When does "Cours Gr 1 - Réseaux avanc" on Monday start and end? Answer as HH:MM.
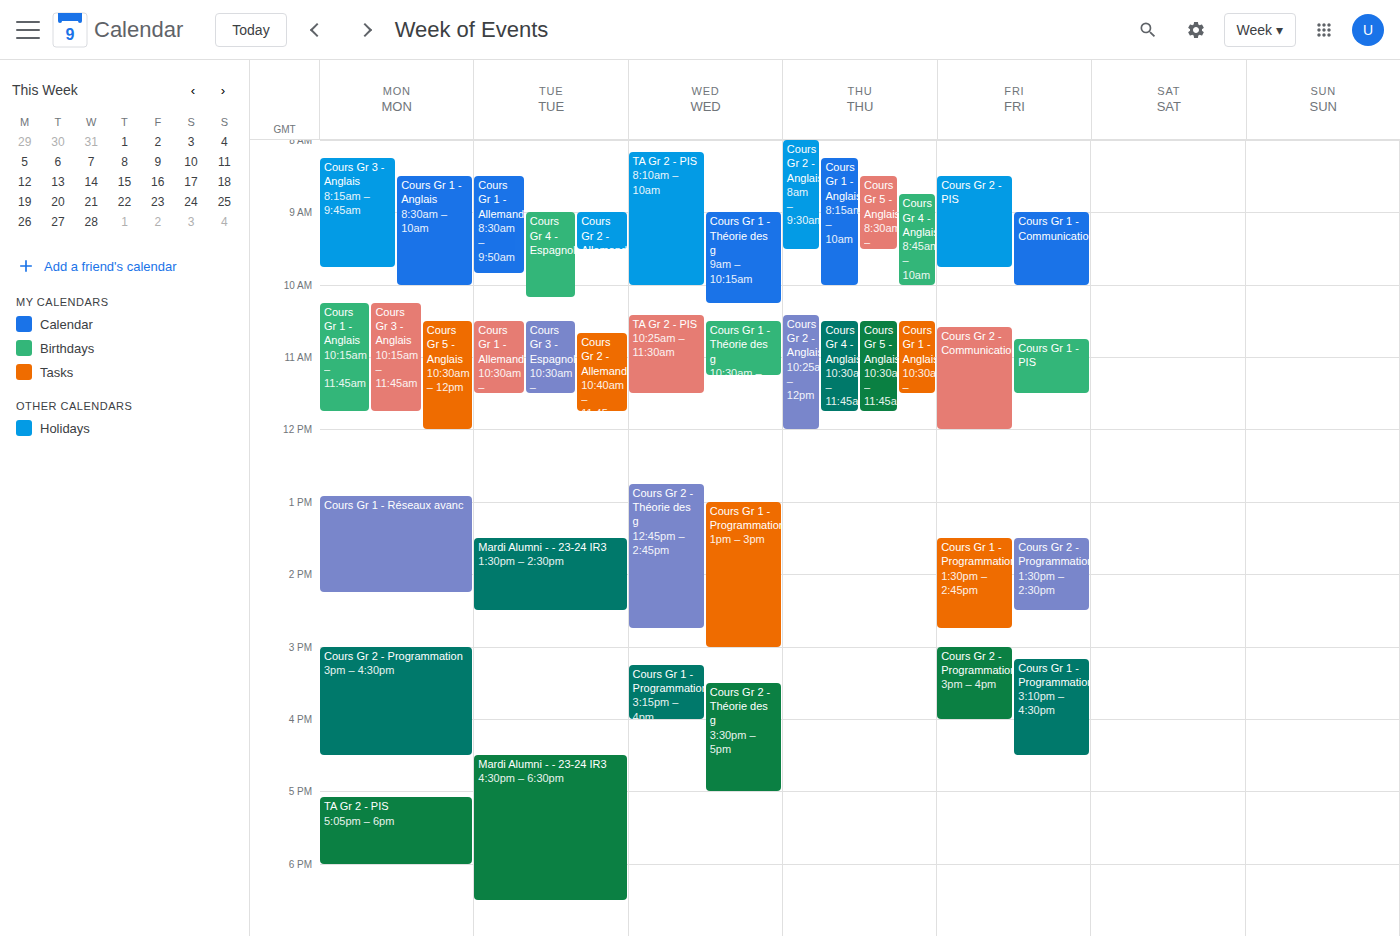
12:55 to 14:15